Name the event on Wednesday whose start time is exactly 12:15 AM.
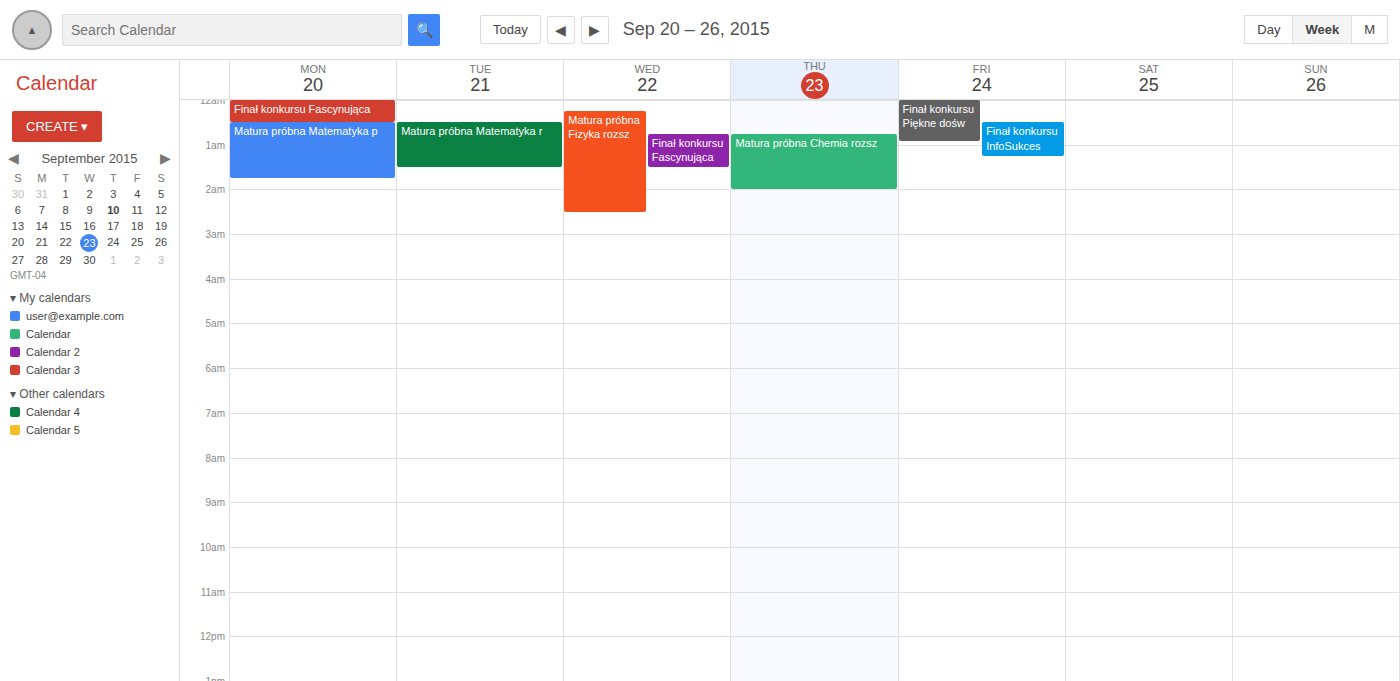
"Matura próbna Fizyka rozsz"